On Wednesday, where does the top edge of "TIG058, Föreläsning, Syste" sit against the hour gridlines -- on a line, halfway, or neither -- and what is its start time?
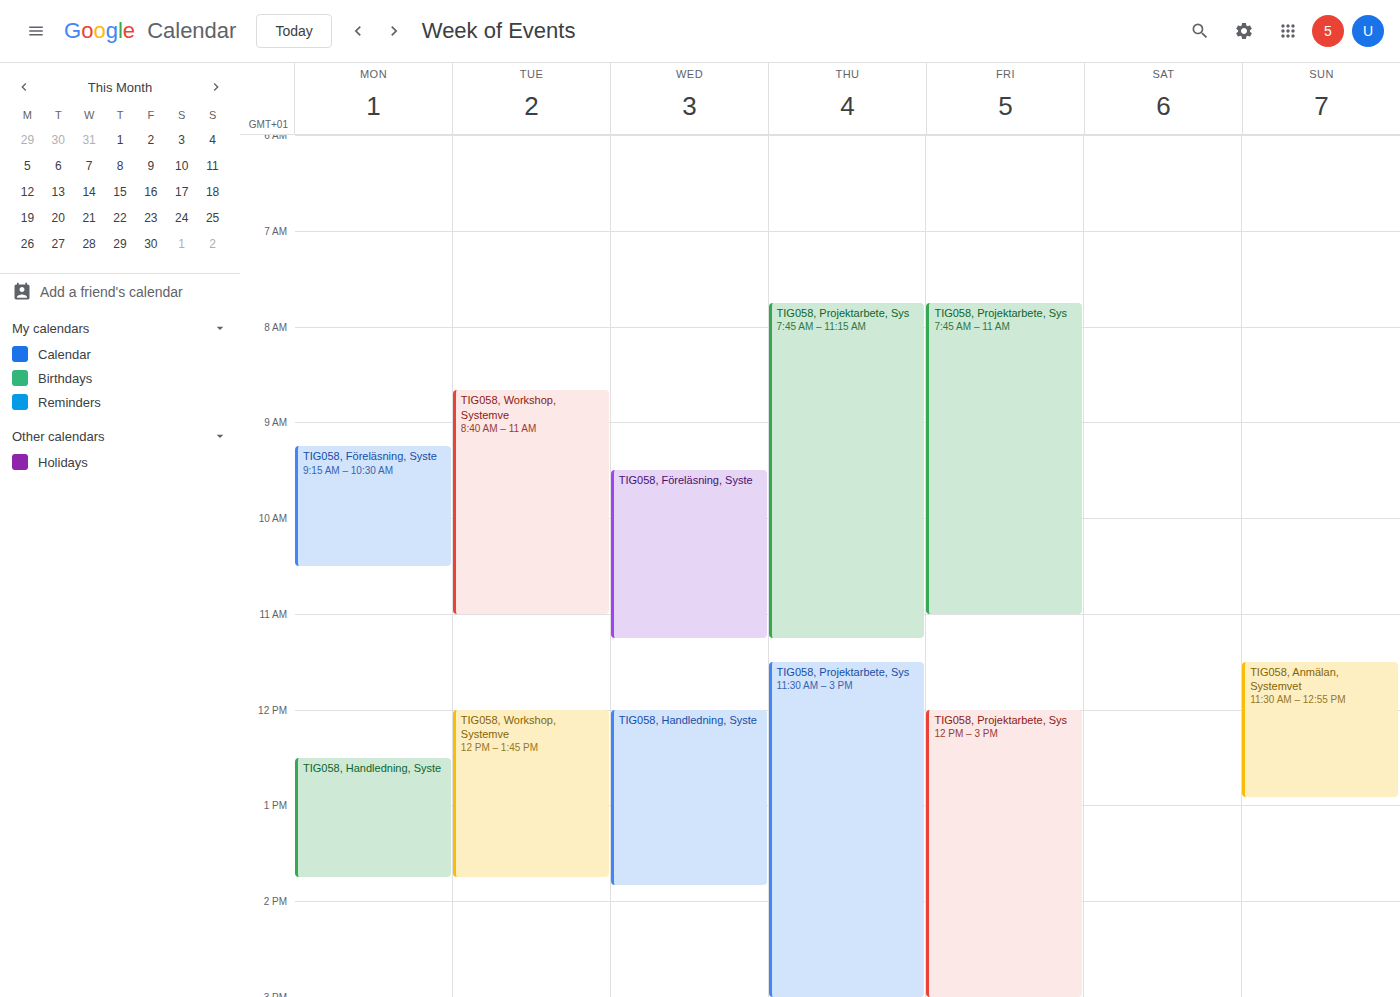
9:30 AM -- halfway between the 9 AM and 10 AM lines.